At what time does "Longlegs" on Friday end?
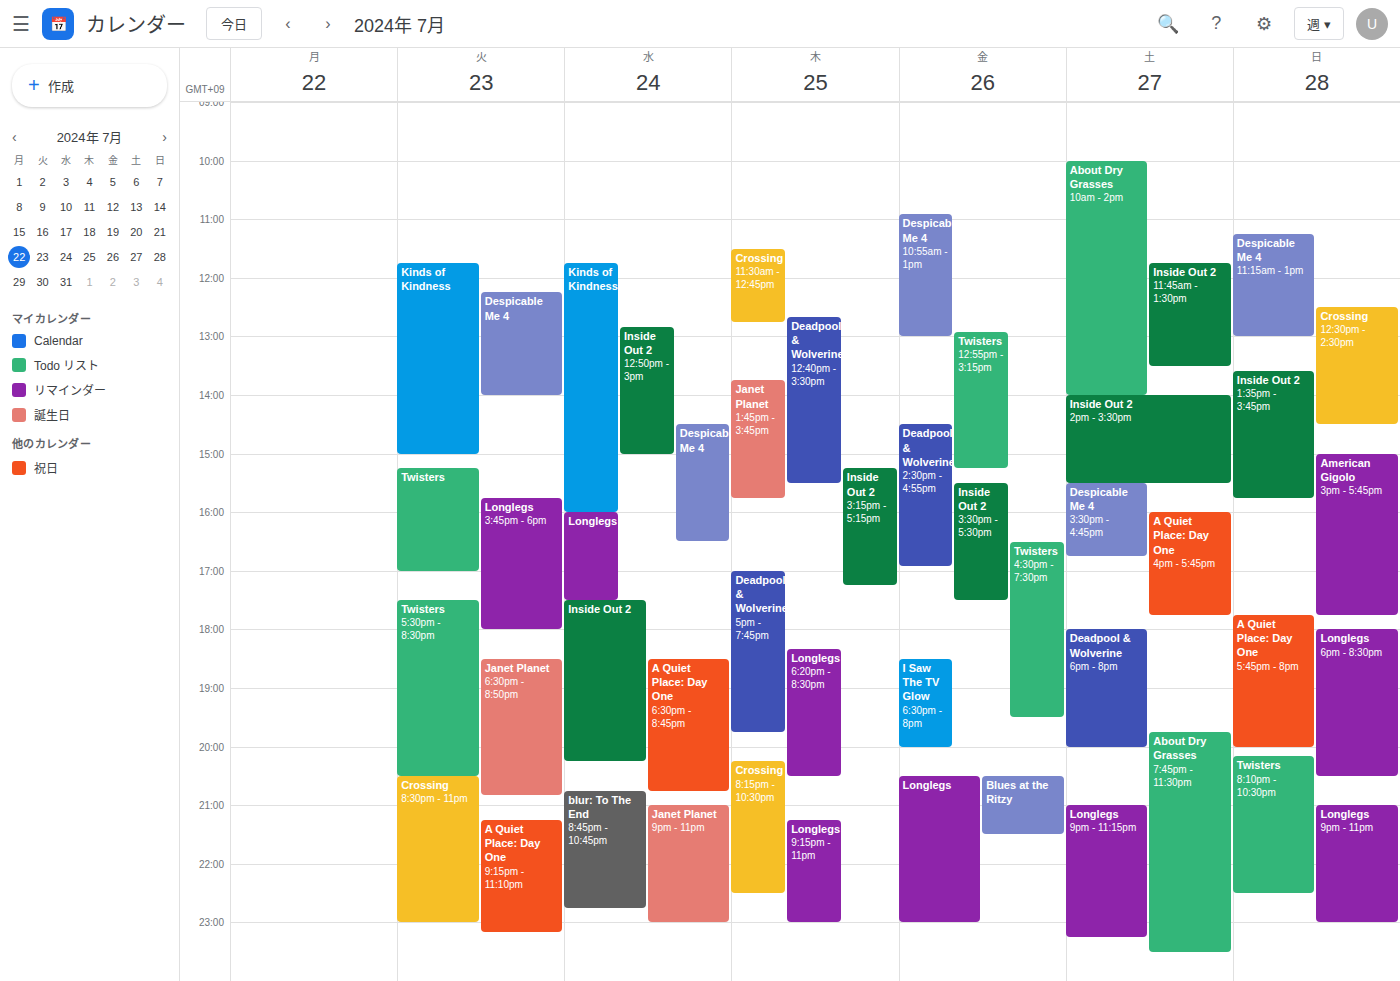
11:00 PM